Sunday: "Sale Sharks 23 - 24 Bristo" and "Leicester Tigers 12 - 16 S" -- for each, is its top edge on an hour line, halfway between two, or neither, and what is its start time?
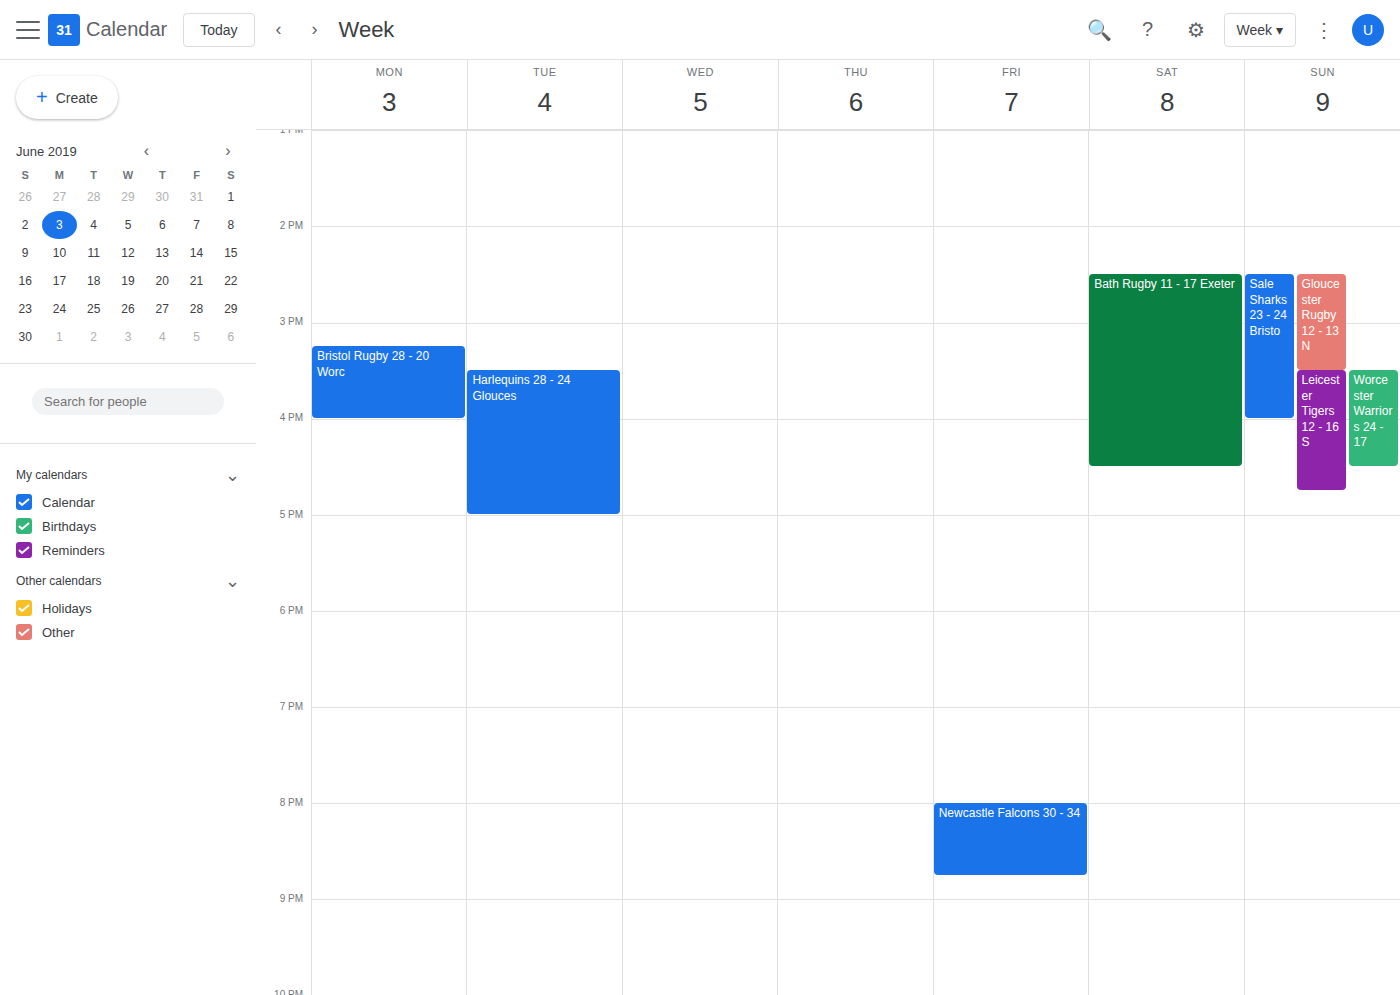
"Sale Sharks 23 - 24 Bristo": 2:30 PM, halfway between the 2 PM and 3 PM lines. "Leicester Tigers 12 - 16 S": 3:30 PM, halfway between the 3 PM and 4 PM lines.